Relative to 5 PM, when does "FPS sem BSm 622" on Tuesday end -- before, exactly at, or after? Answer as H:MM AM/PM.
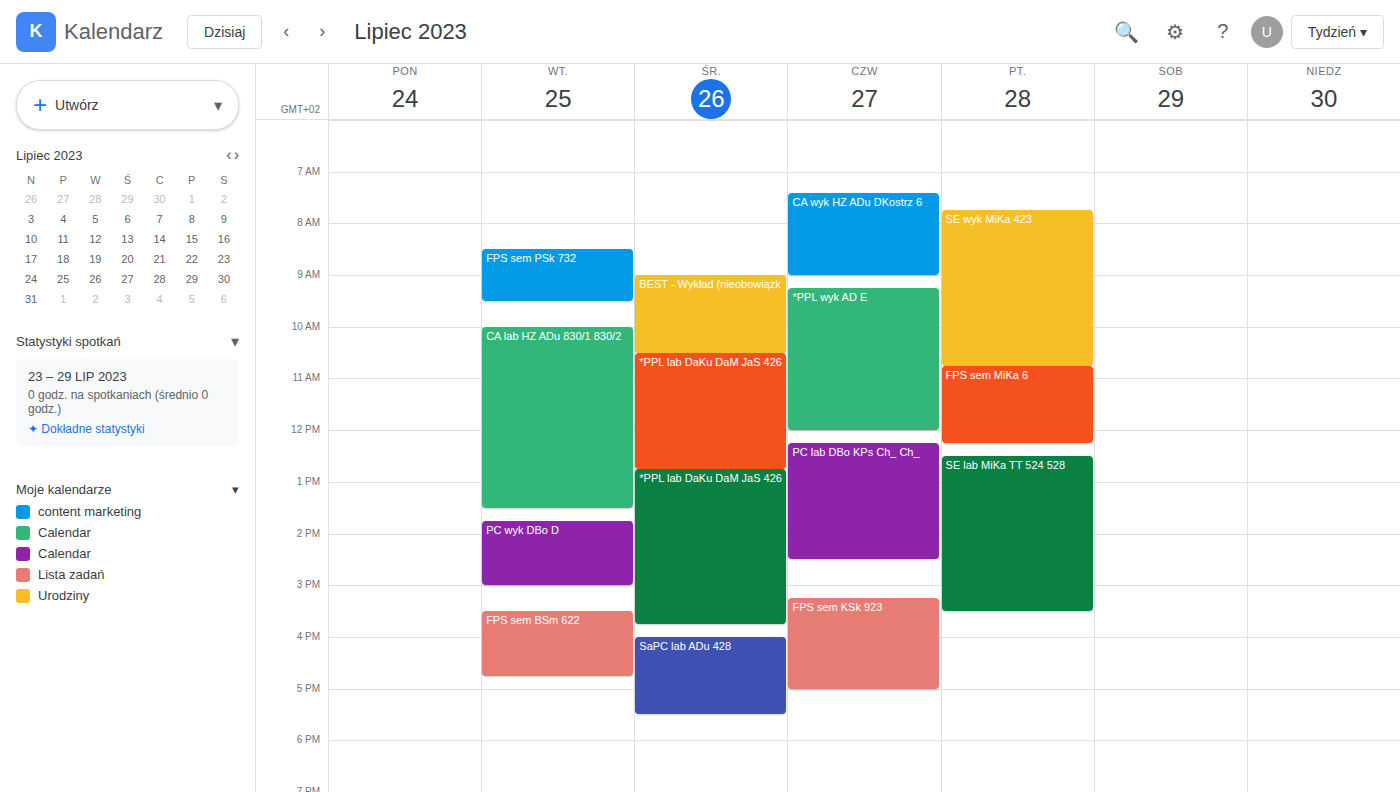
4:45 PM -- before 5 PM, 15 minutes above the 5 PM line.